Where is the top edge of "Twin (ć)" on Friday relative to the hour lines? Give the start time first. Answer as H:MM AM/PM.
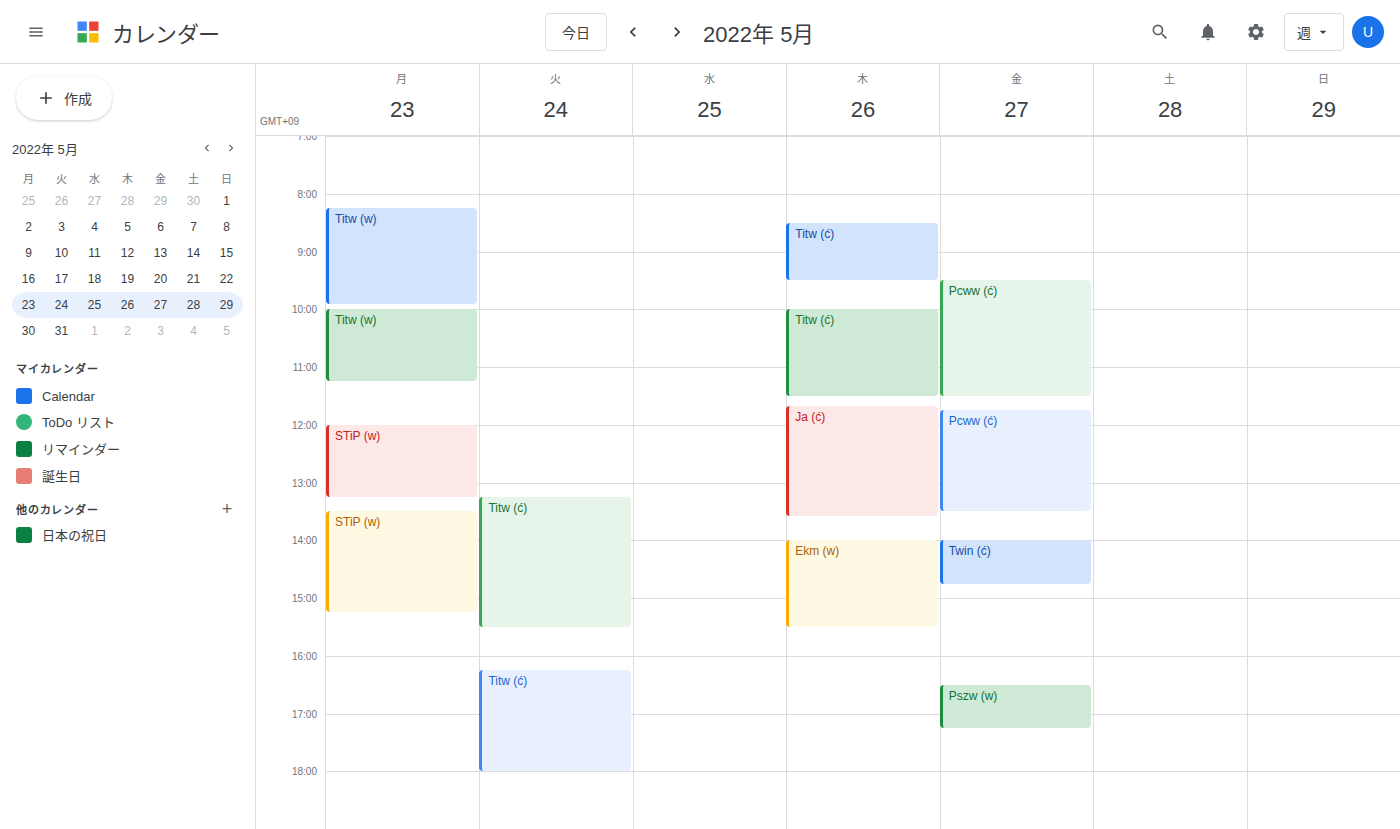
2:00 PM -- exactly on the 2 PM line.